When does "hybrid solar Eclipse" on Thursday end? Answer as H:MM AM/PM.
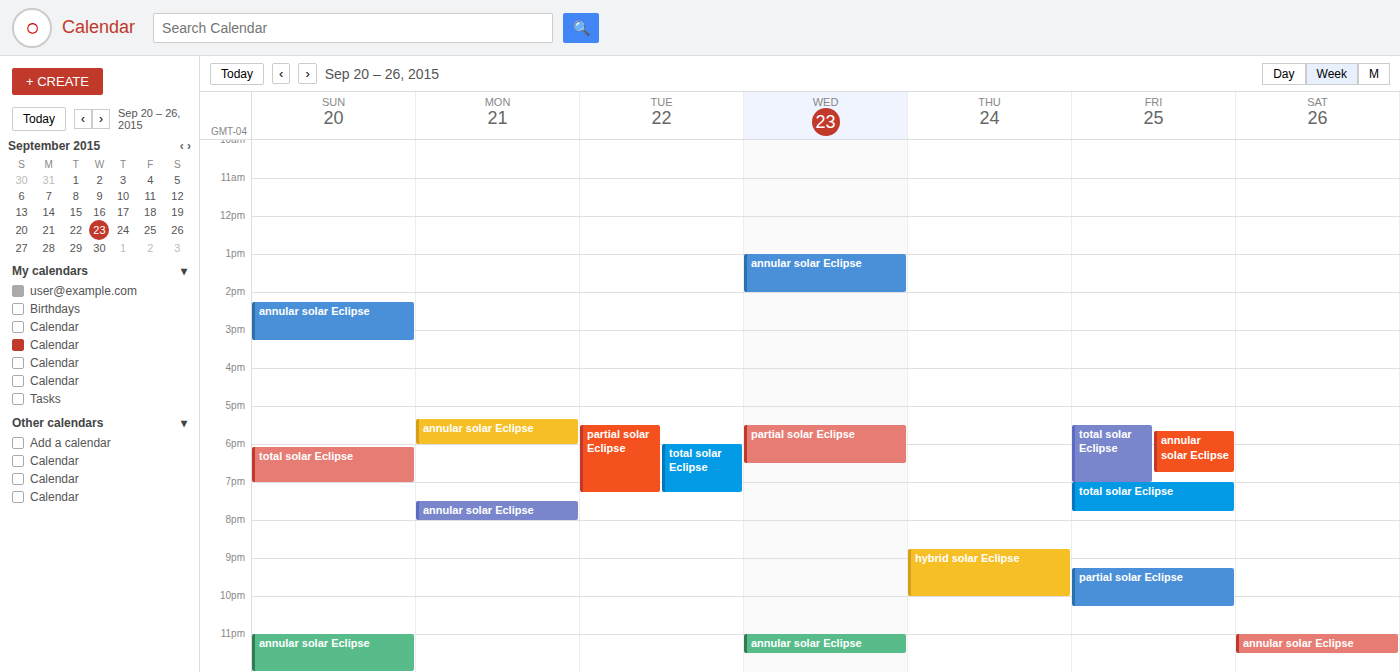
10:00 PM